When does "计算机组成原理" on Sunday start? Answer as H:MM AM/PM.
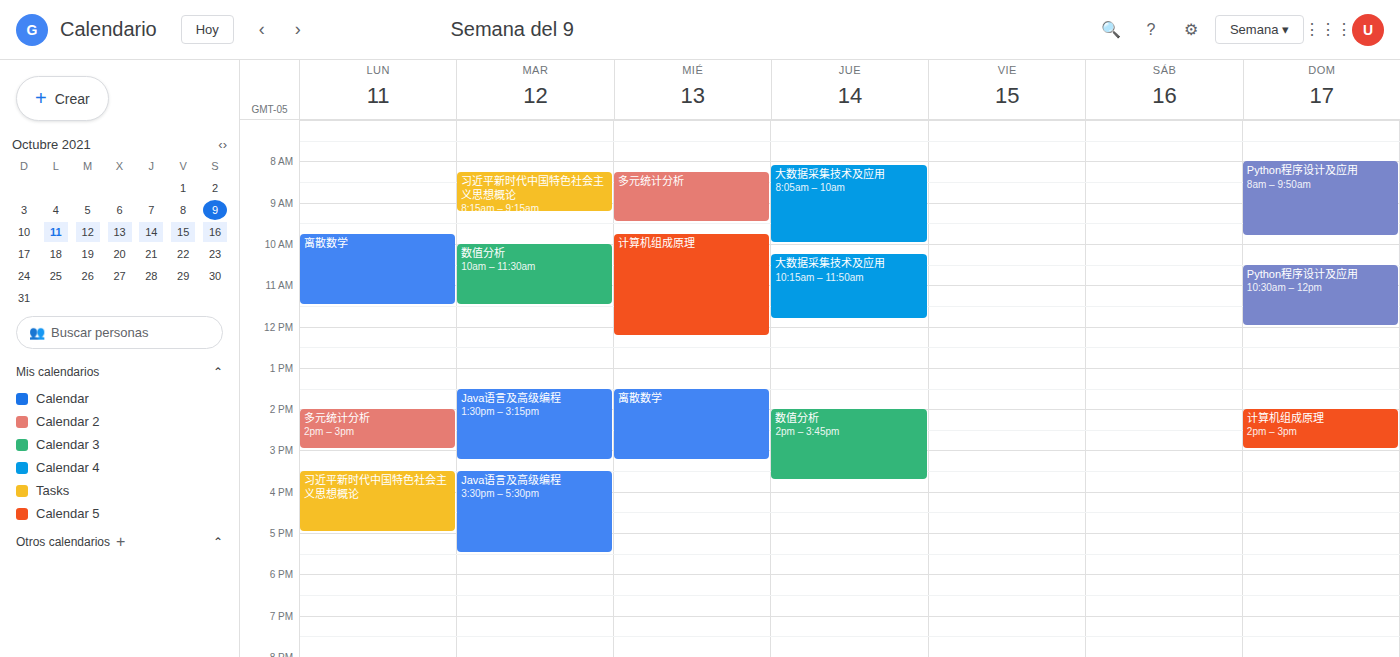
2:00 PM